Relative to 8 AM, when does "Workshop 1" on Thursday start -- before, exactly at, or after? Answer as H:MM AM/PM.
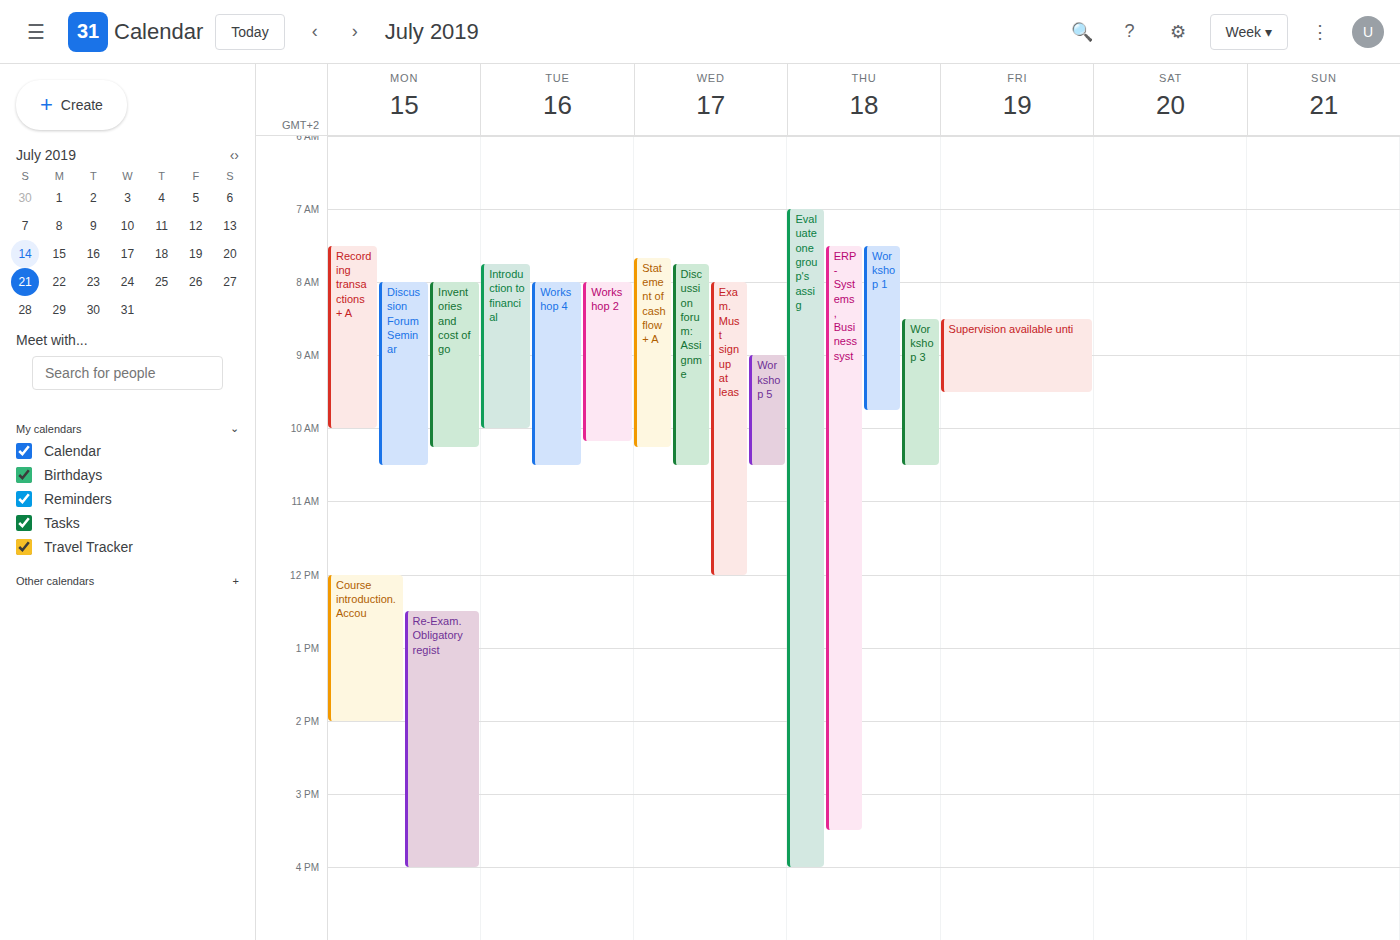
7:30 AM -- before 8 AM, 30 minutes above the 8 AM line.